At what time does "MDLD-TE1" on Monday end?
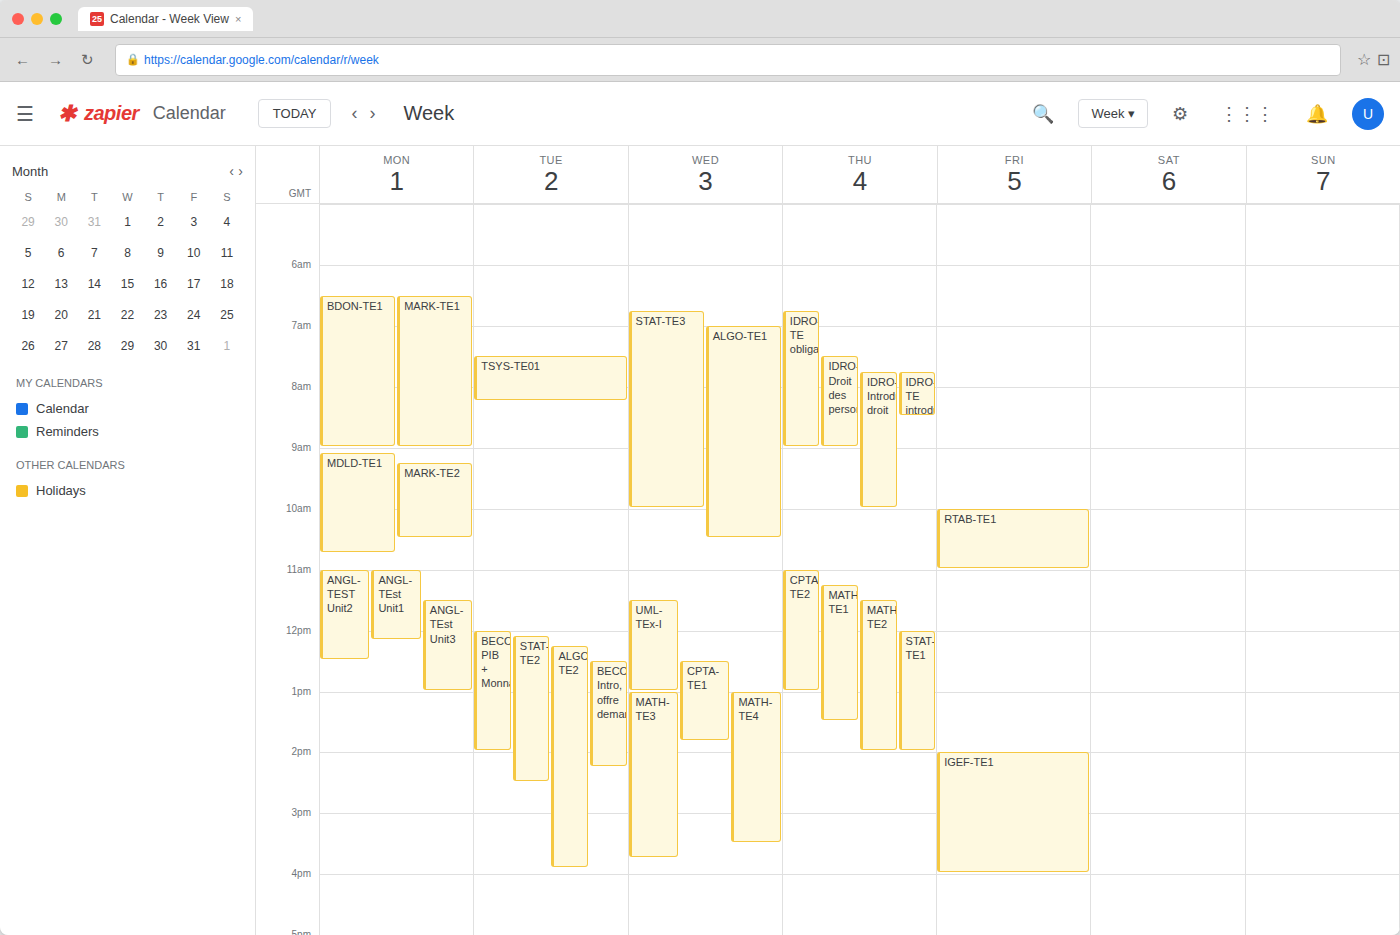
10:45 AM